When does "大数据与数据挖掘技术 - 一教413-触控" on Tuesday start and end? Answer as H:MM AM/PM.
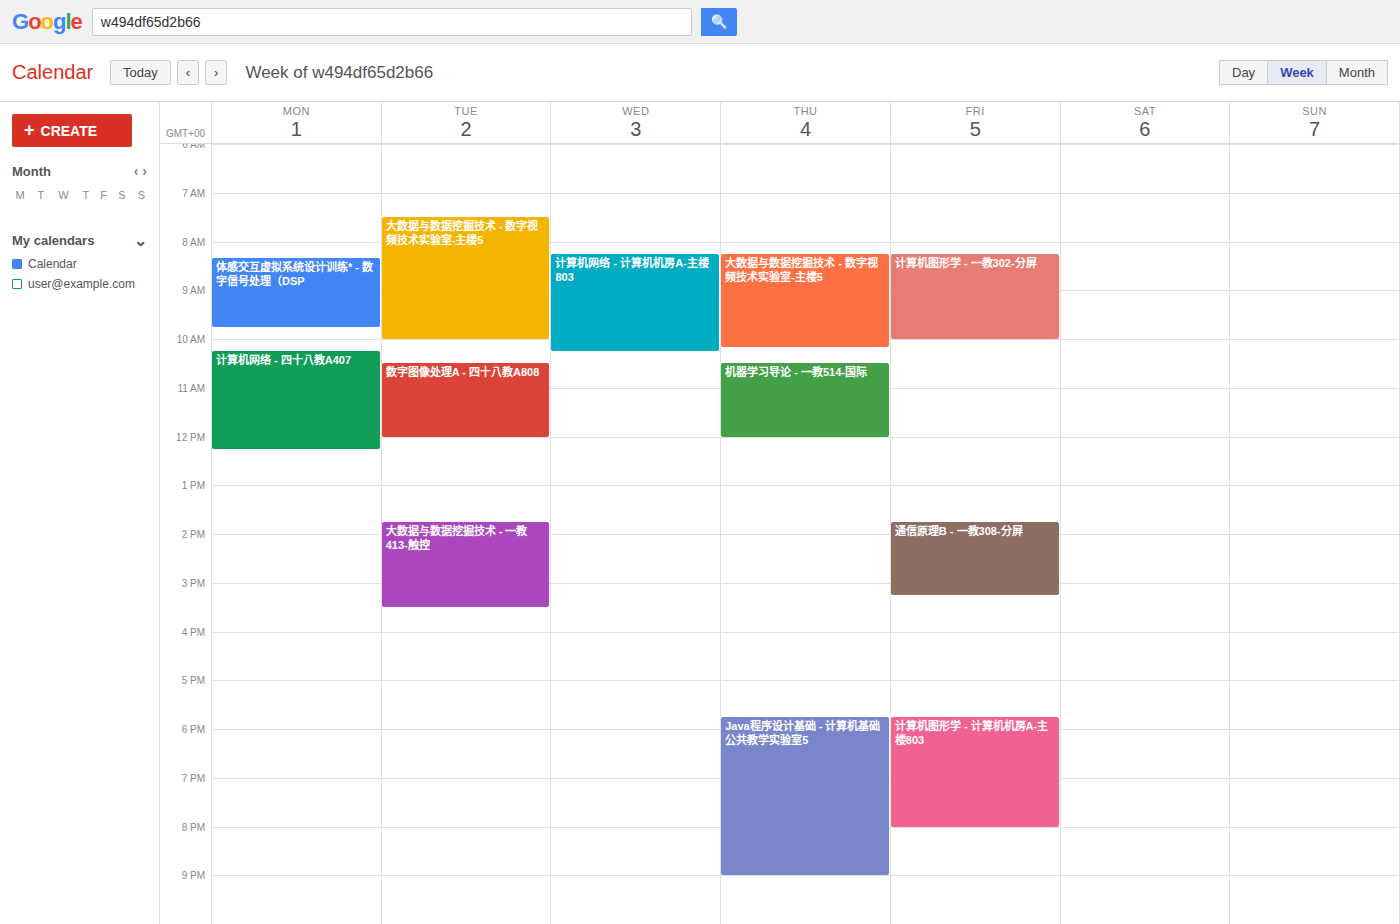
1:45 PM to 3:30 PM